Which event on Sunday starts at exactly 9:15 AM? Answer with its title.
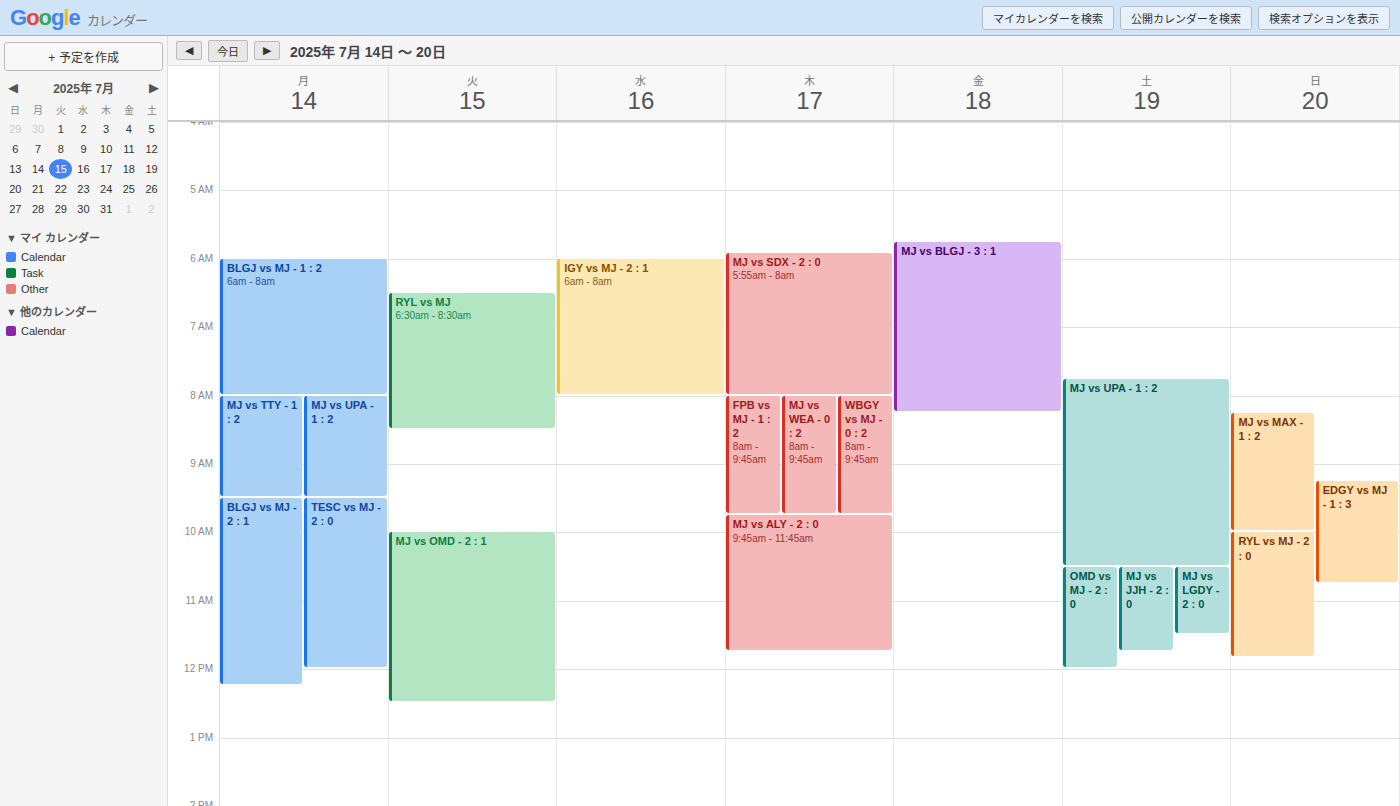
"EDGY vs MJ - 1 : 3"